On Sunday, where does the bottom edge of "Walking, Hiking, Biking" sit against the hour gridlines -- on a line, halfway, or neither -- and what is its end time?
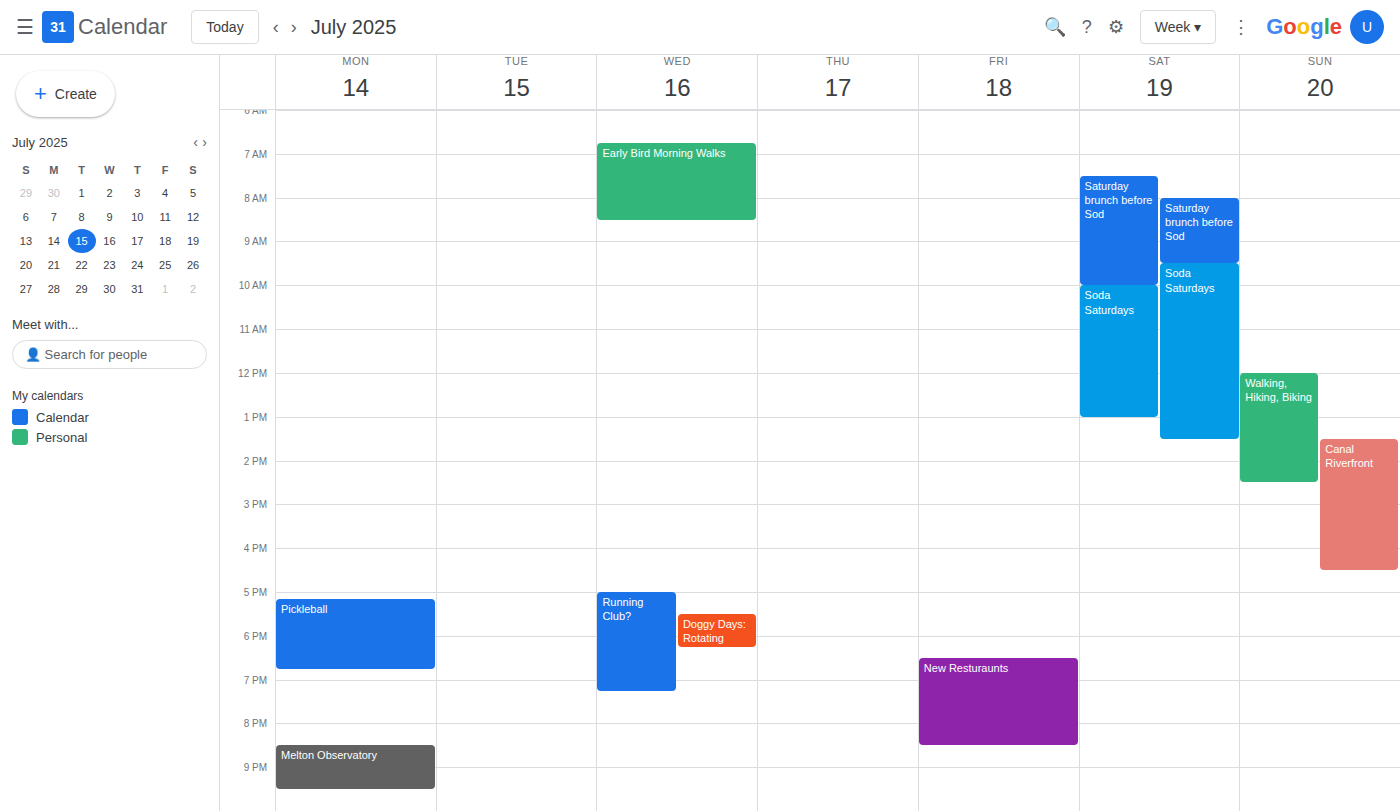
2:30 PM -- halfway between the 2 PM and 3 PM lines.